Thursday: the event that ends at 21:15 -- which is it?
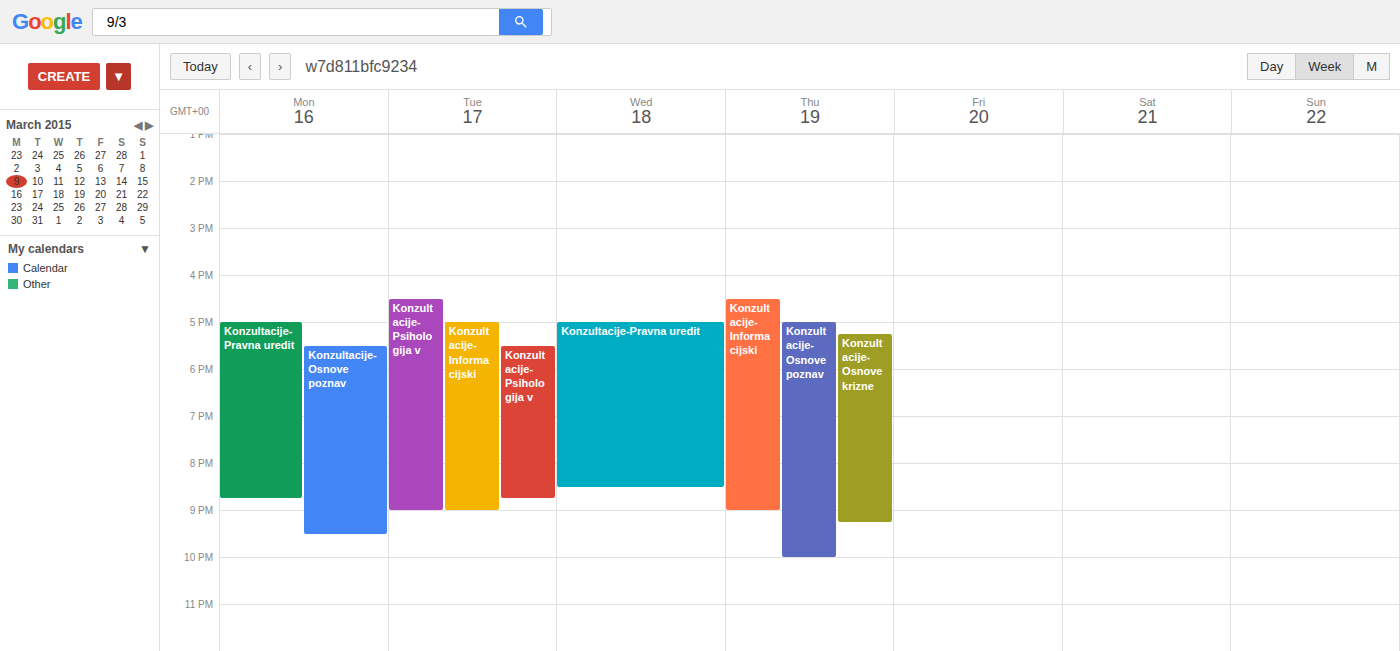
"Konzultacije-Osnove krizne"